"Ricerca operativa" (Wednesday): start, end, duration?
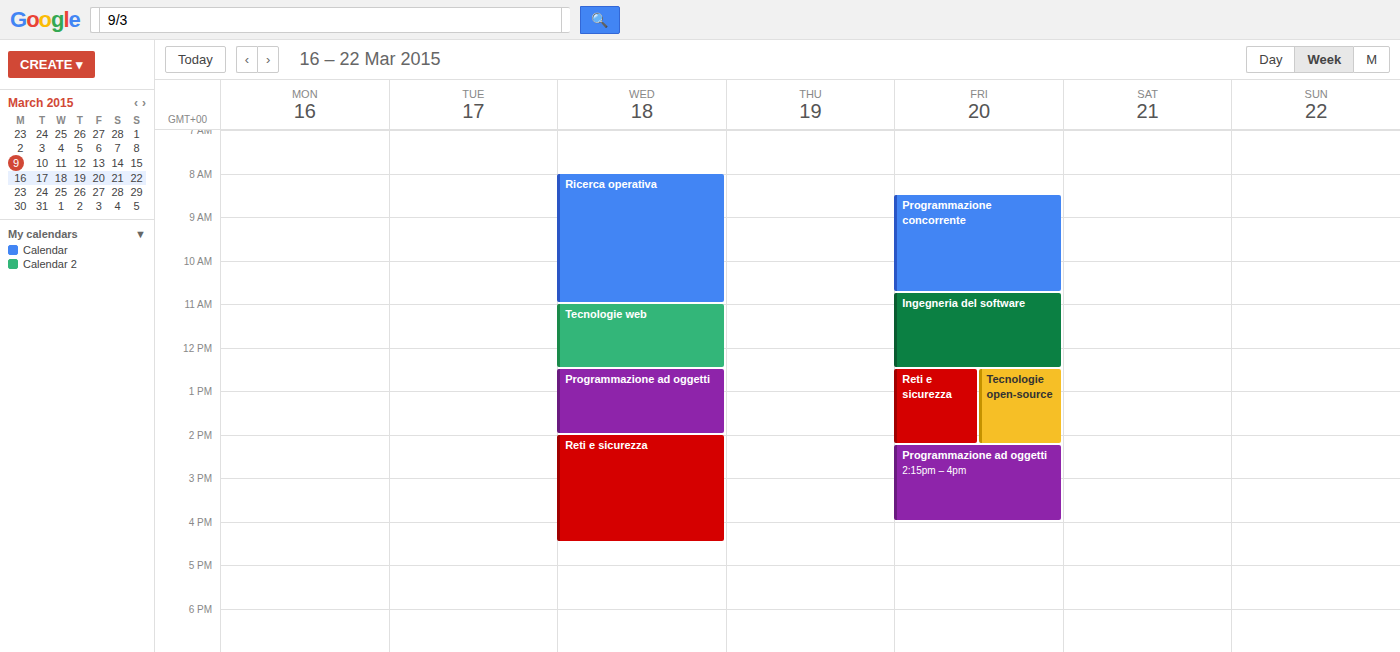
8:00 AM to 11:00 AM, 3 hours